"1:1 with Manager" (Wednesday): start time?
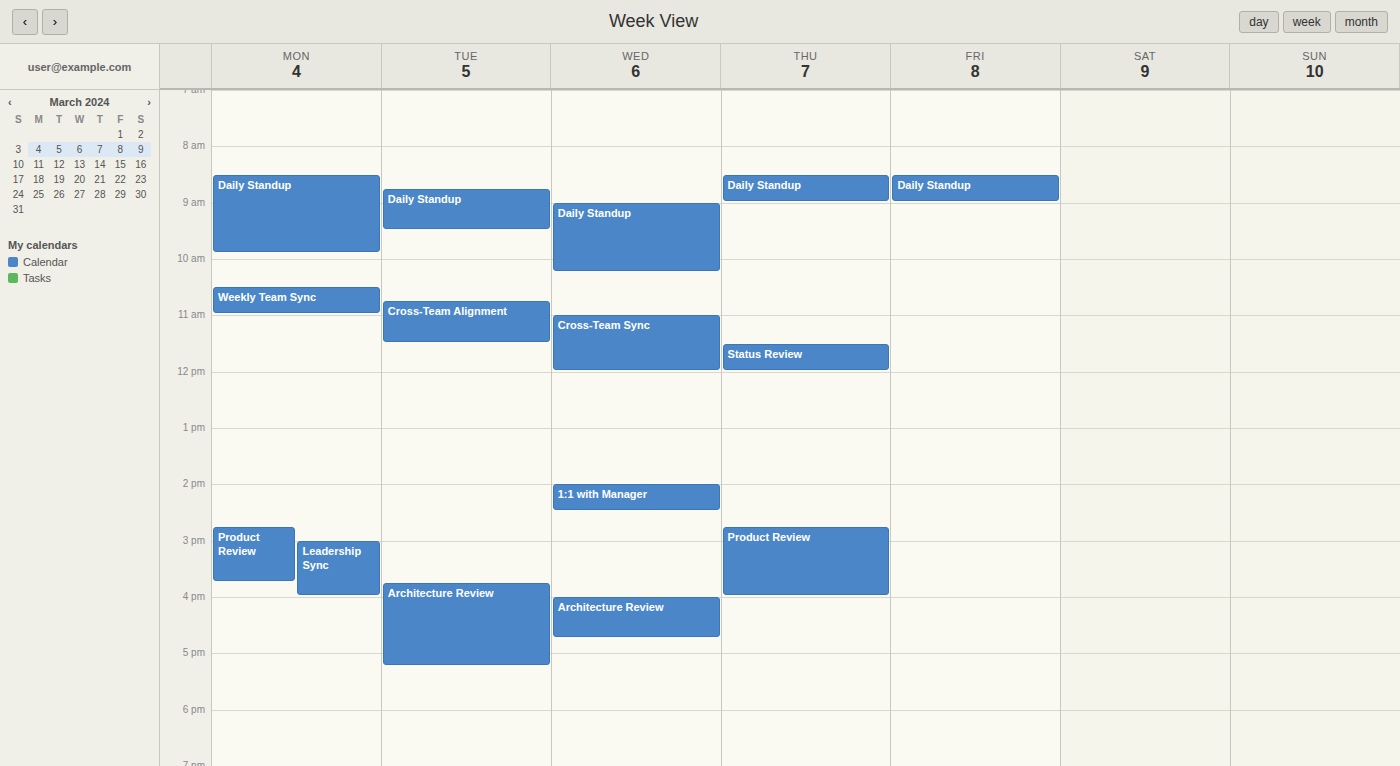
2:00 PM